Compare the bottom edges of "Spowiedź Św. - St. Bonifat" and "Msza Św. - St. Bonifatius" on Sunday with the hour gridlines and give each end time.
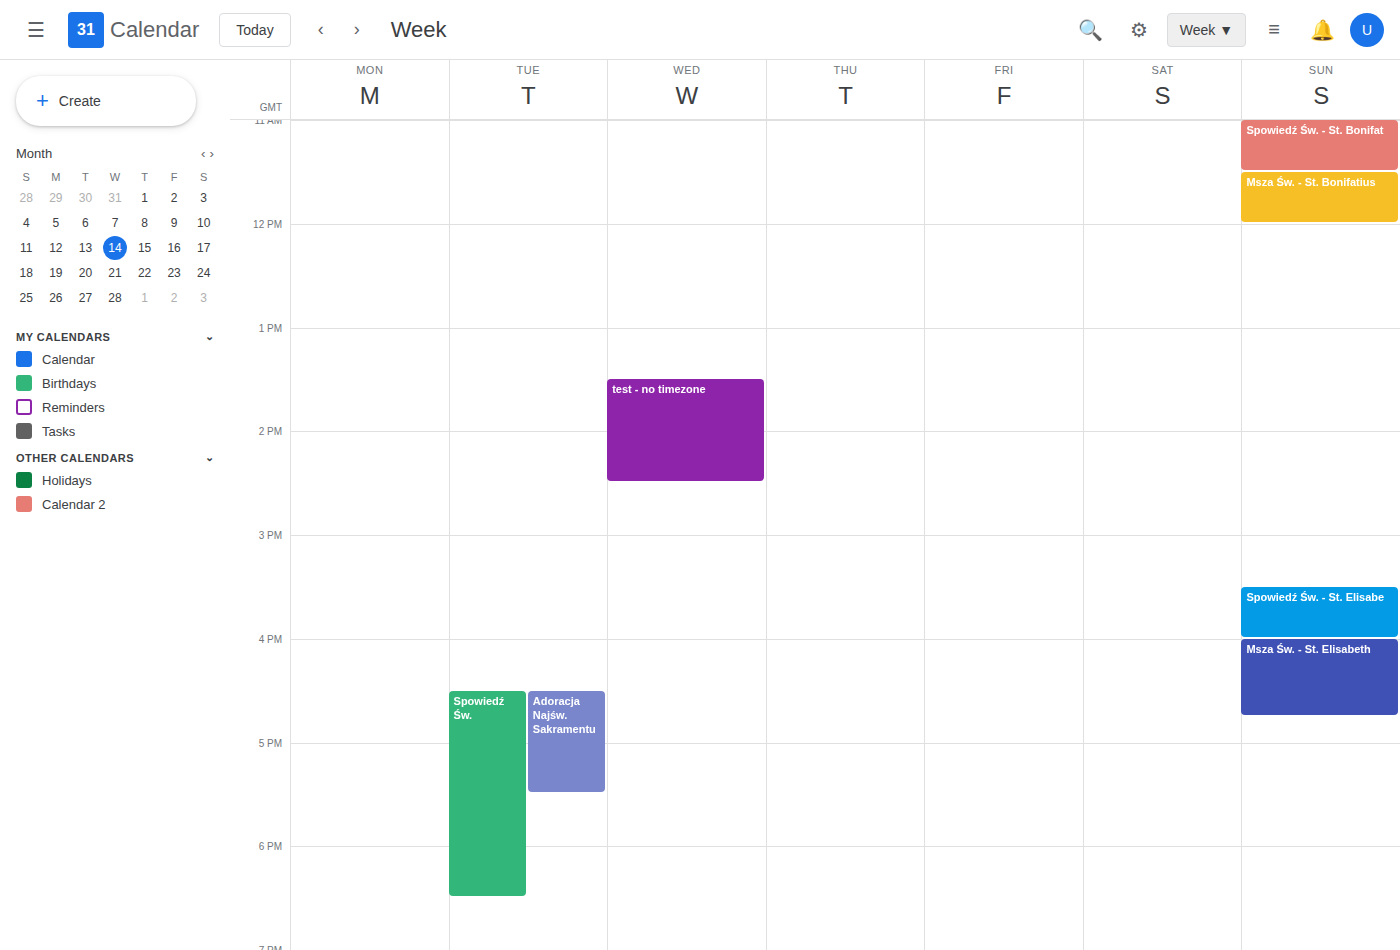
"Spowiedź Św. - St. Bonifat": 11:30 AM, halfway between the 11 AM and 12 PM lines. "Msza Św. - St. Bonifatius": 12:00 PM, exactly on the 12 PM line.